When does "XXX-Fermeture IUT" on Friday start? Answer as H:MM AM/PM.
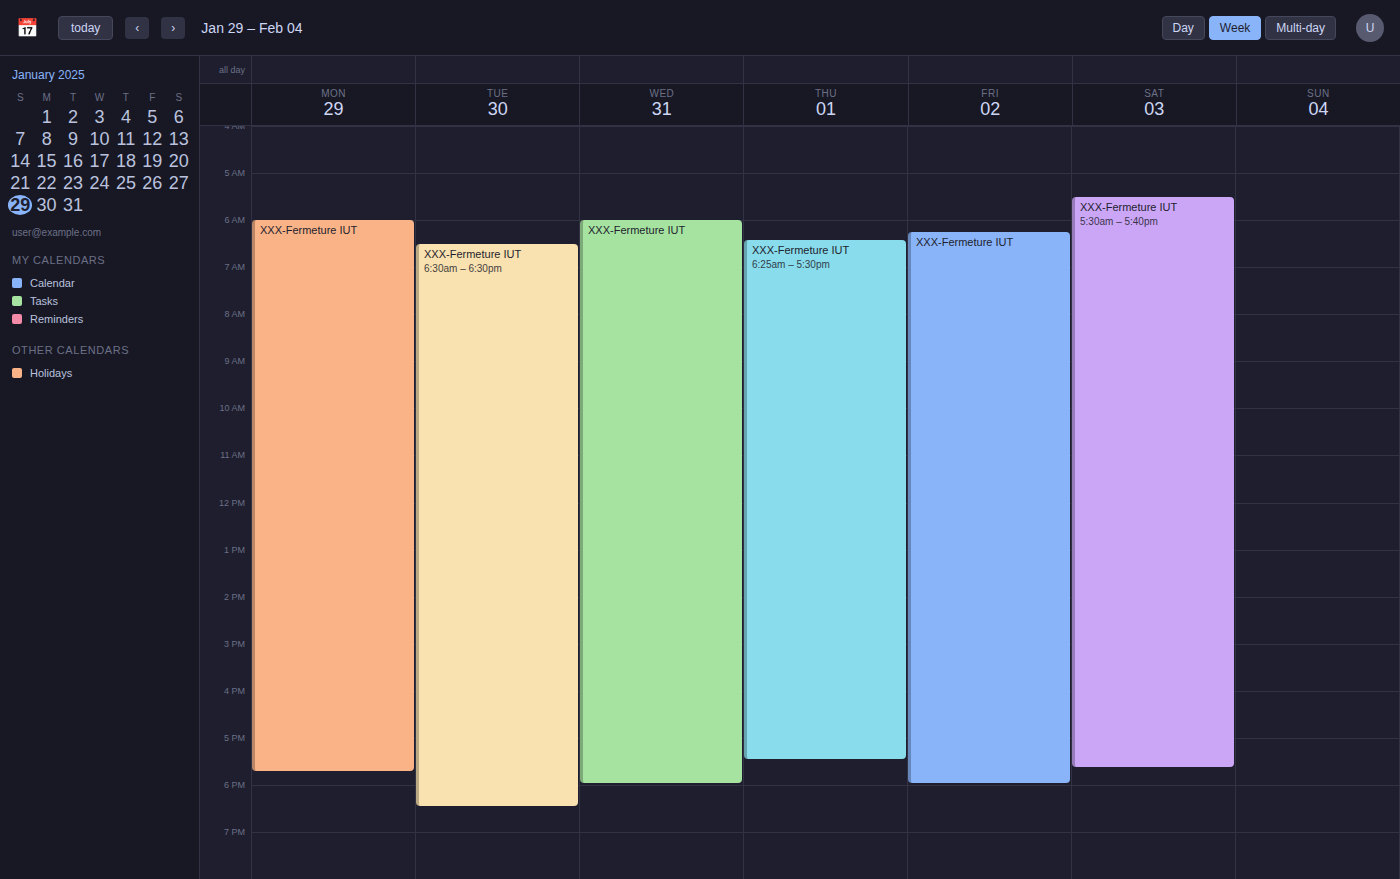
6:15 AM